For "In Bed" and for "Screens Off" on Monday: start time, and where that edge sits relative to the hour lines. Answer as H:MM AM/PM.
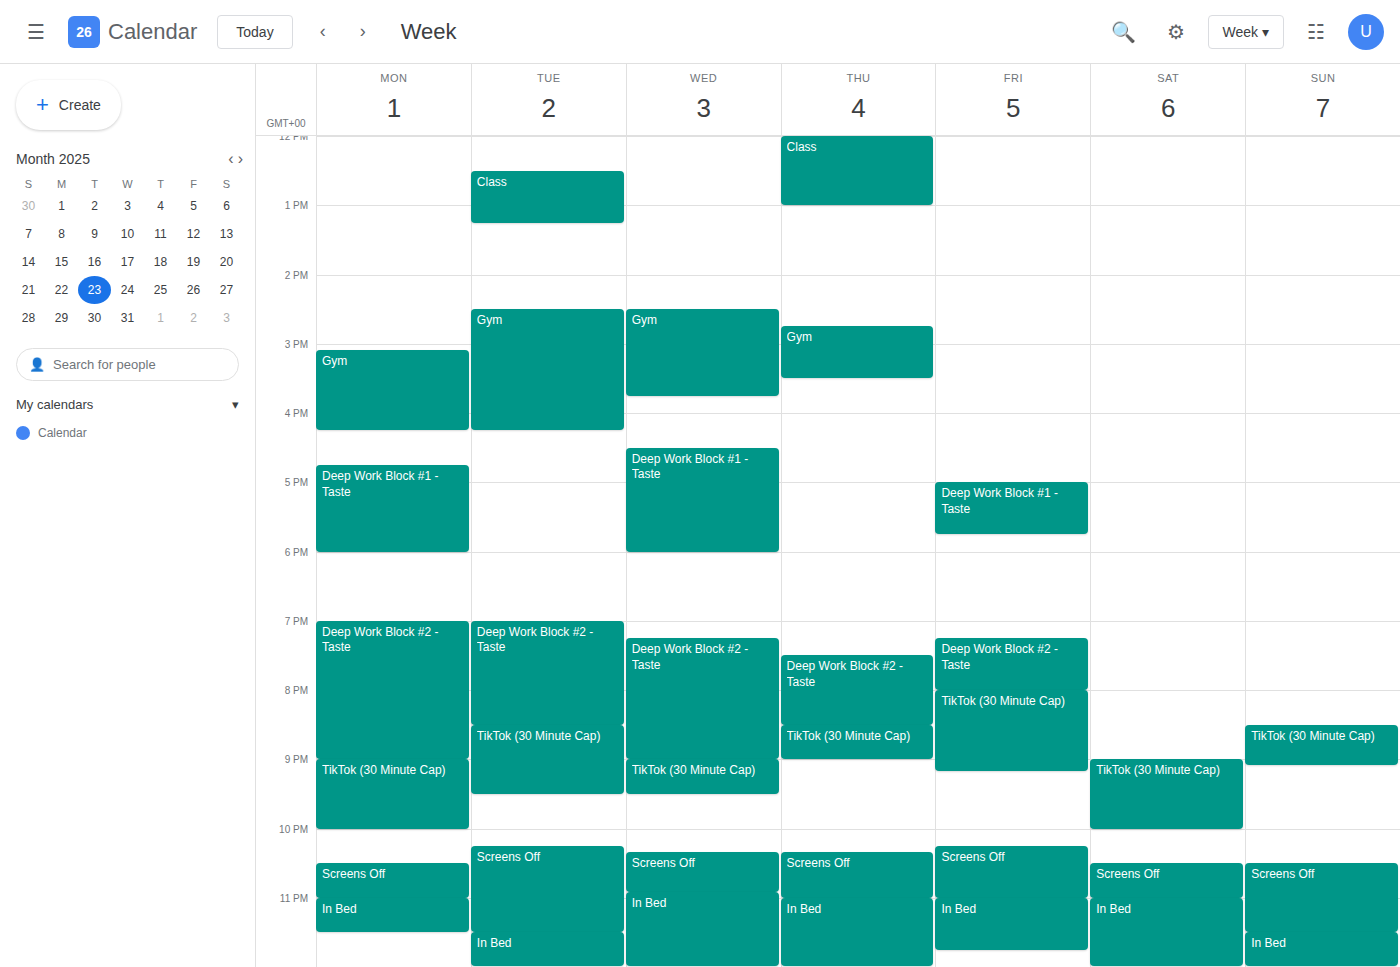
"In Bed": 11:00 PM, exactly on the 11 PM line. "Screens Off": 10:30 PM, halfway between the 10 PM and 11 PM lines.